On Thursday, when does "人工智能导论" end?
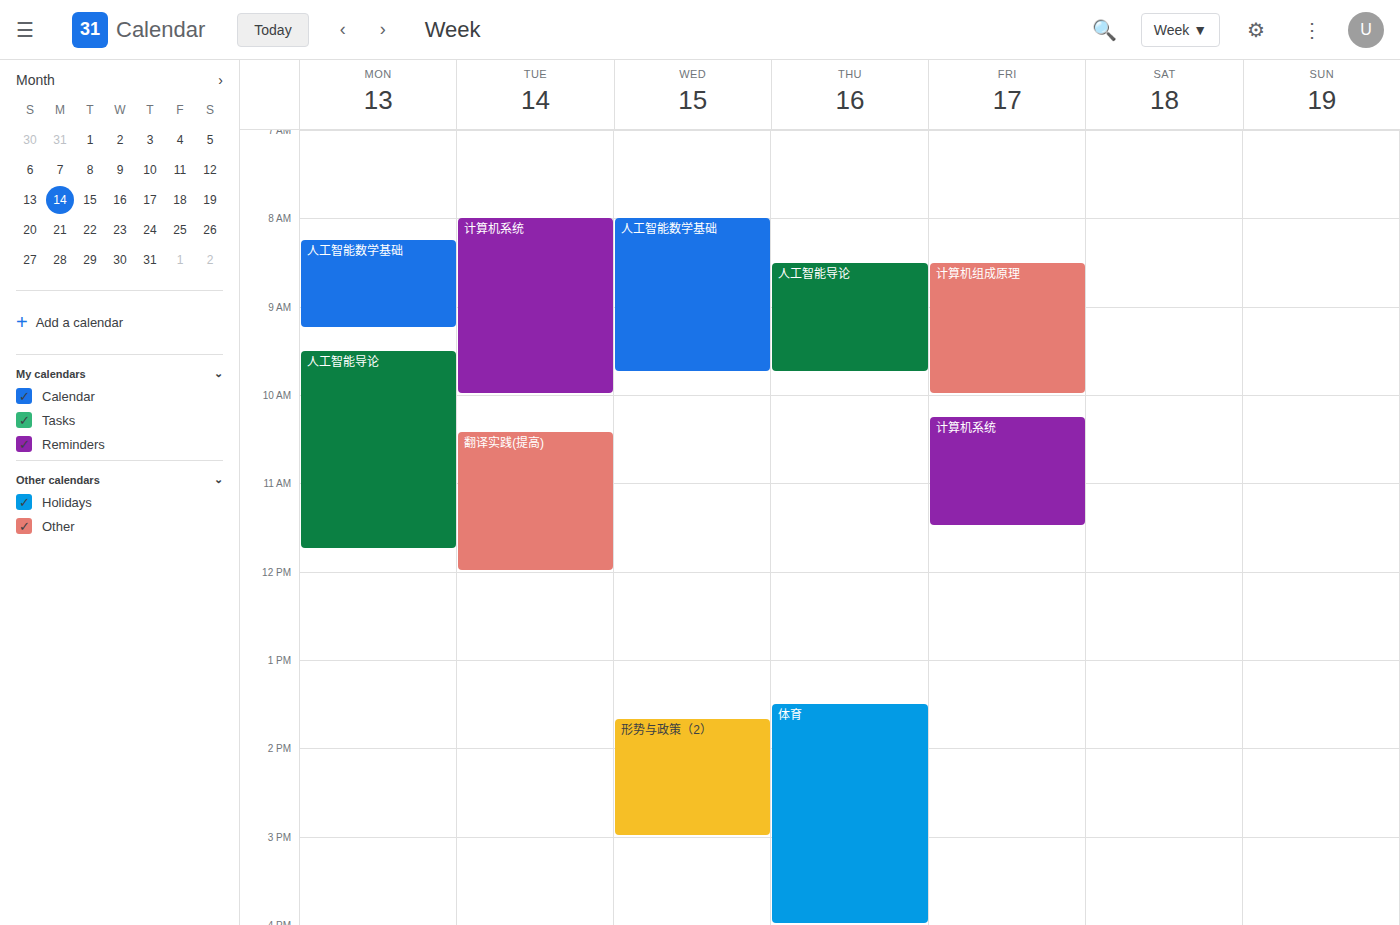
9:45 AM